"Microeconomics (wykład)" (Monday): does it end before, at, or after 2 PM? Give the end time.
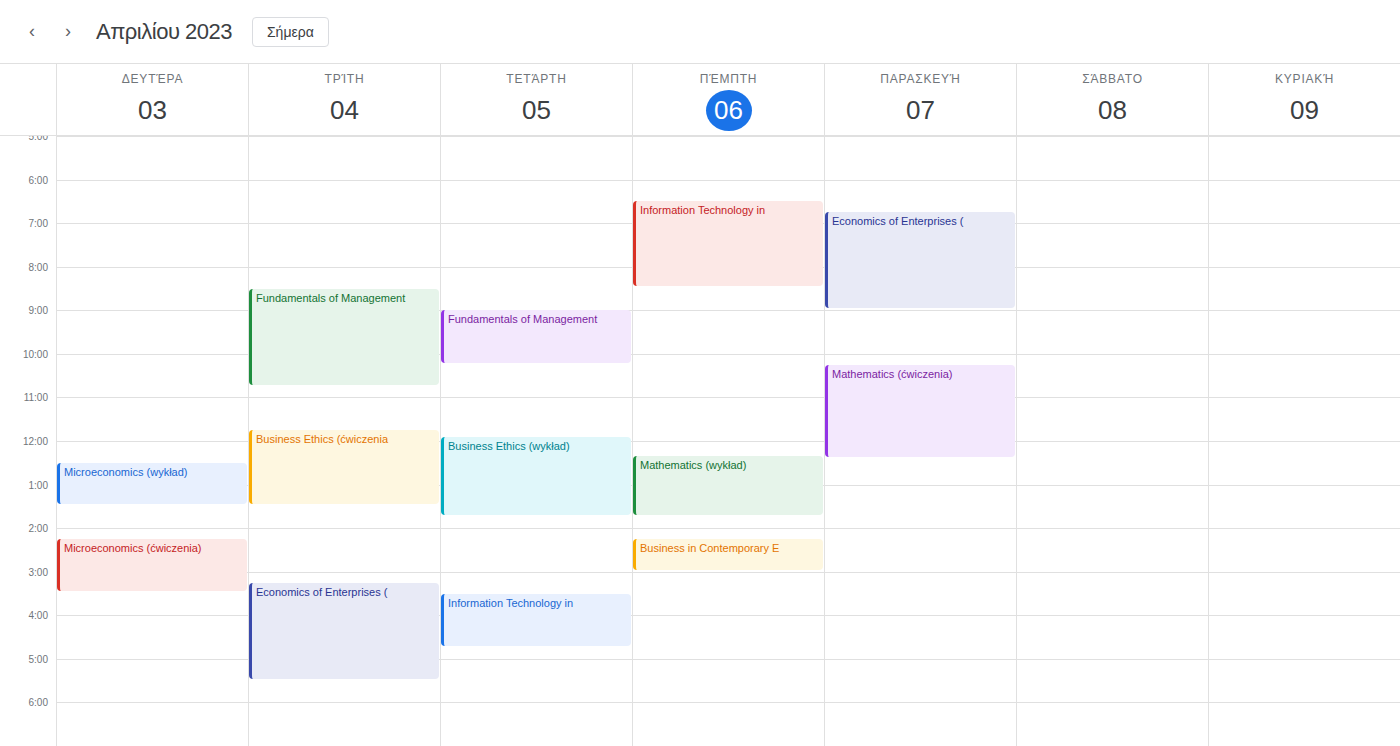
1:30 PM -- before 2 PM, 30 minutes above the 2 PM line.